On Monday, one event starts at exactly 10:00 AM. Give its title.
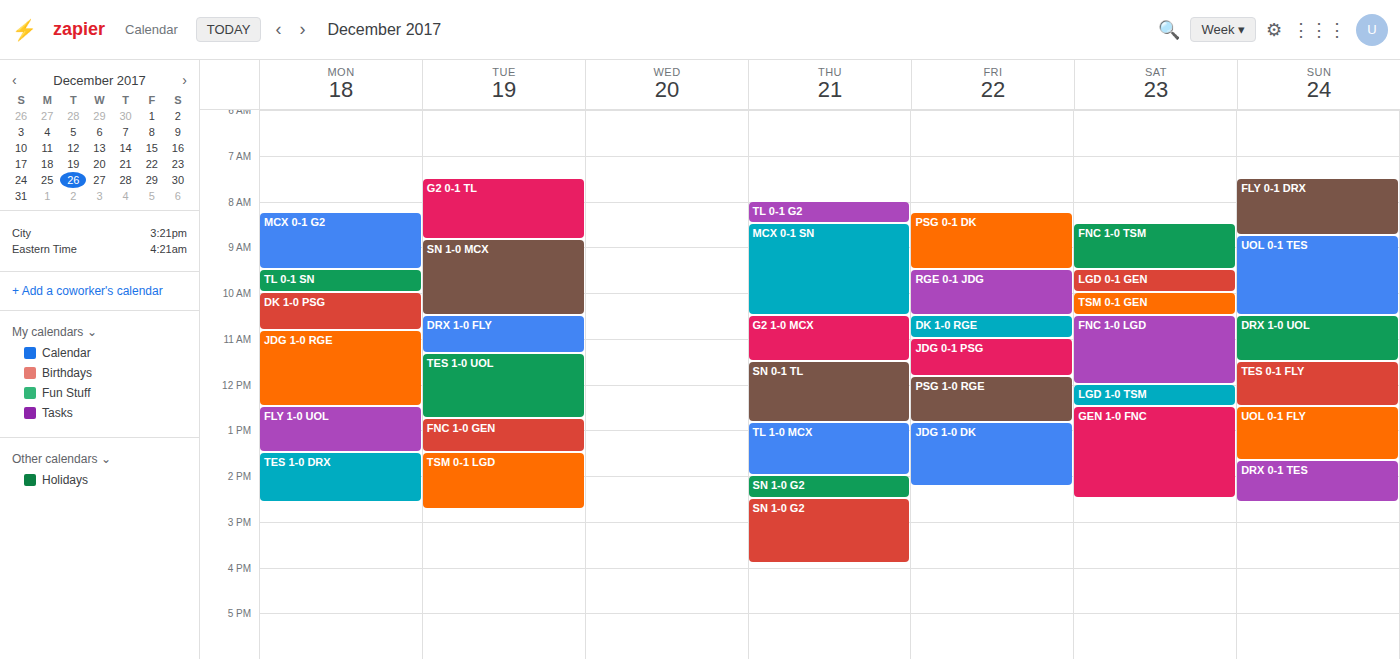
"DK 1-0 PSG"